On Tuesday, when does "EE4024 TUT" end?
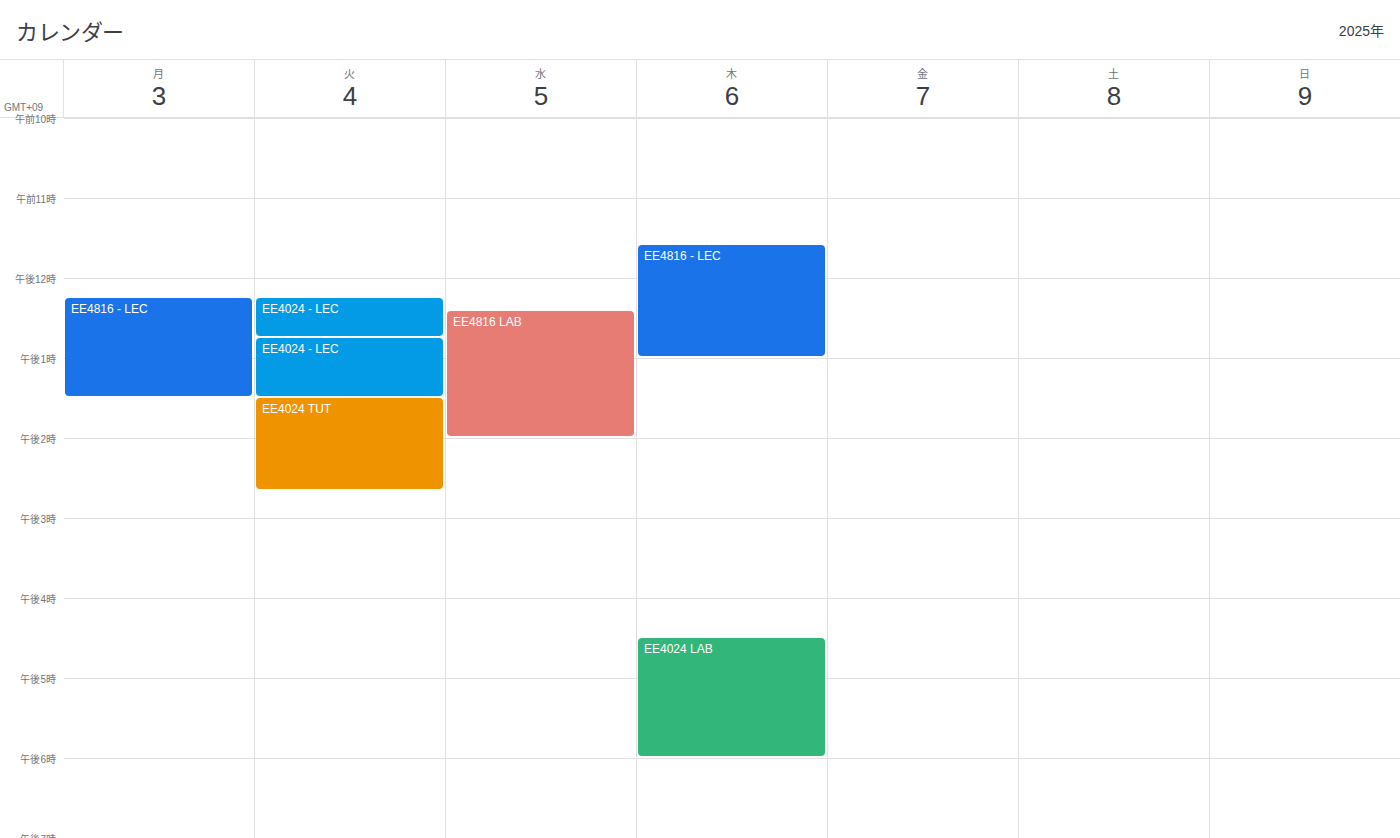
2:40 PM